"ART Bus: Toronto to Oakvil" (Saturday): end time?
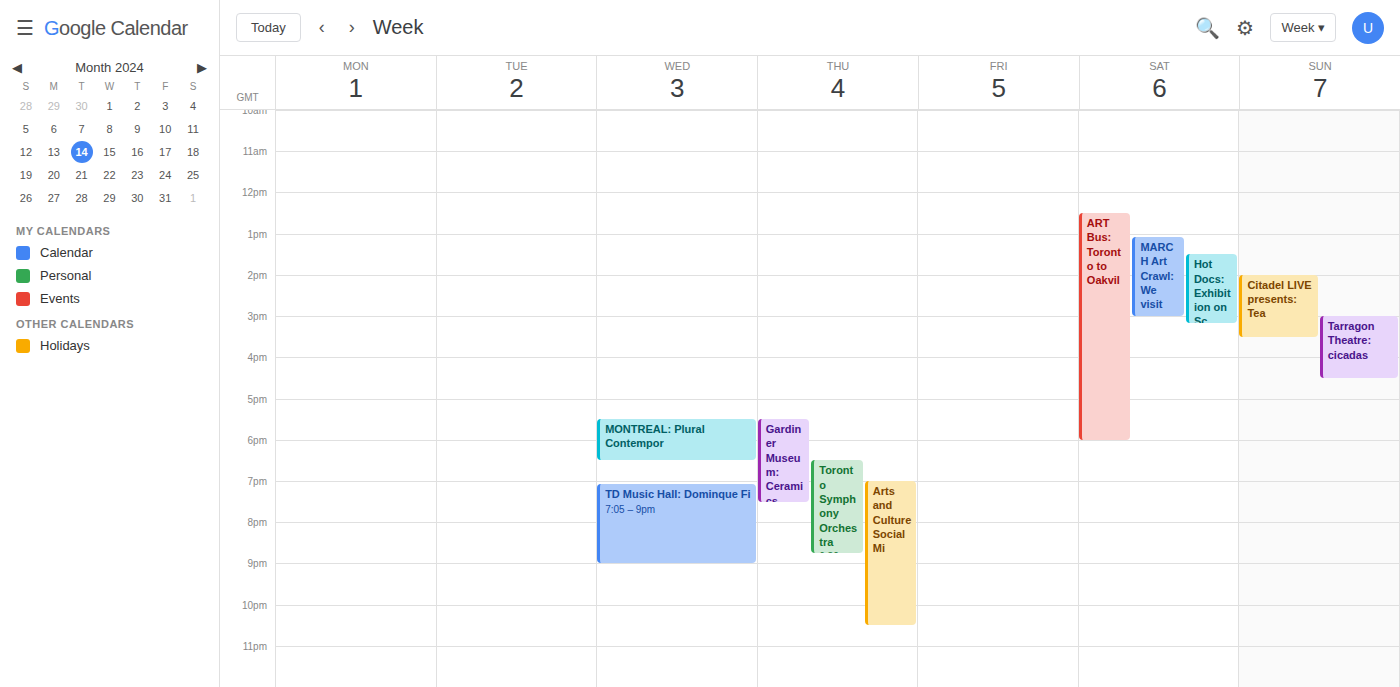
6:00 PM